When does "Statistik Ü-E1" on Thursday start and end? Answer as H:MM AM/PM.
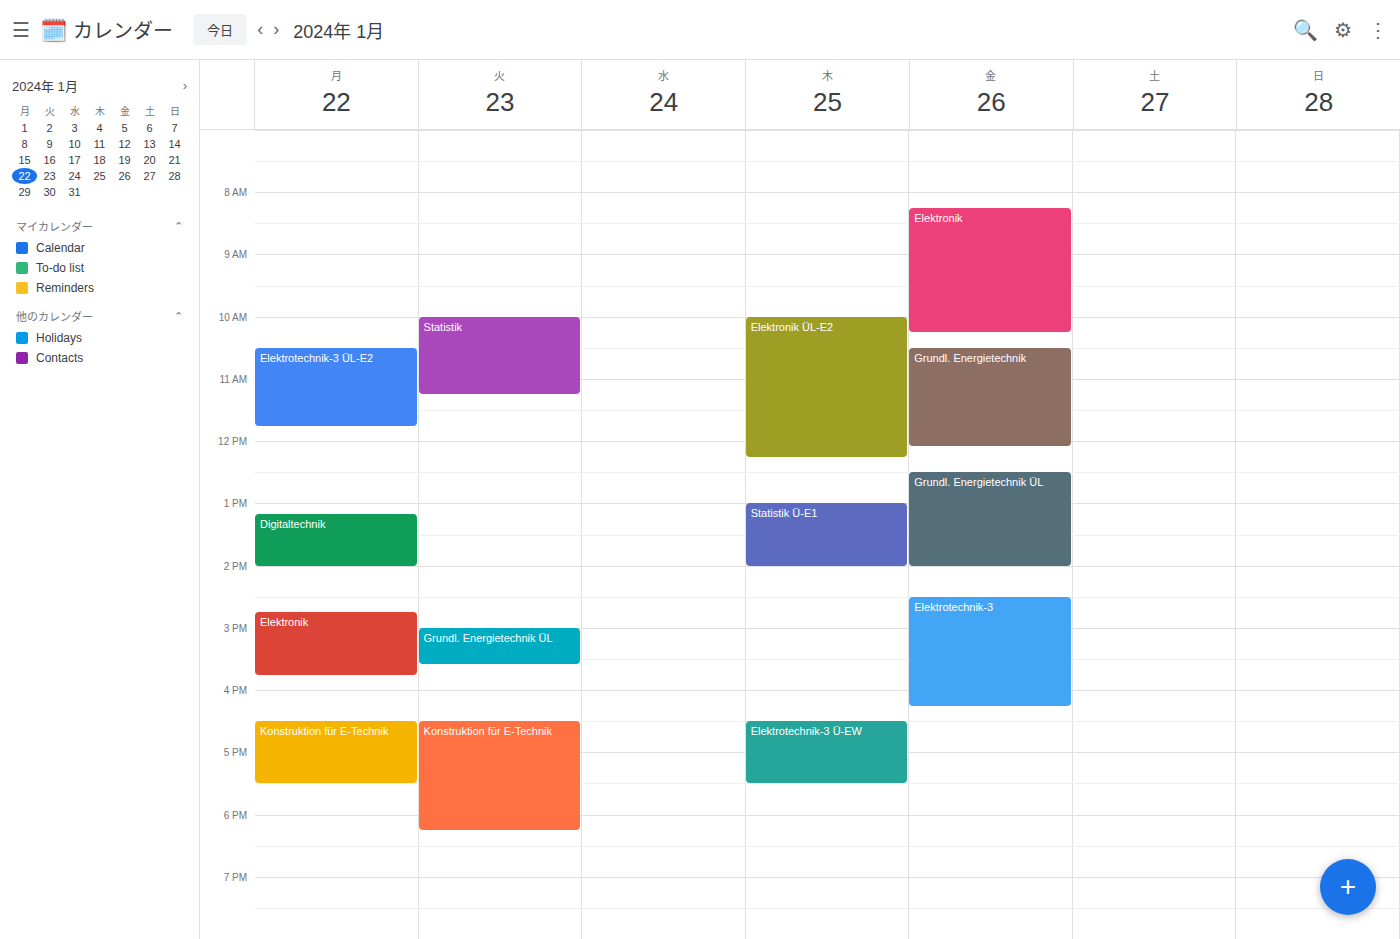
1:00 PM to 2:00 PM